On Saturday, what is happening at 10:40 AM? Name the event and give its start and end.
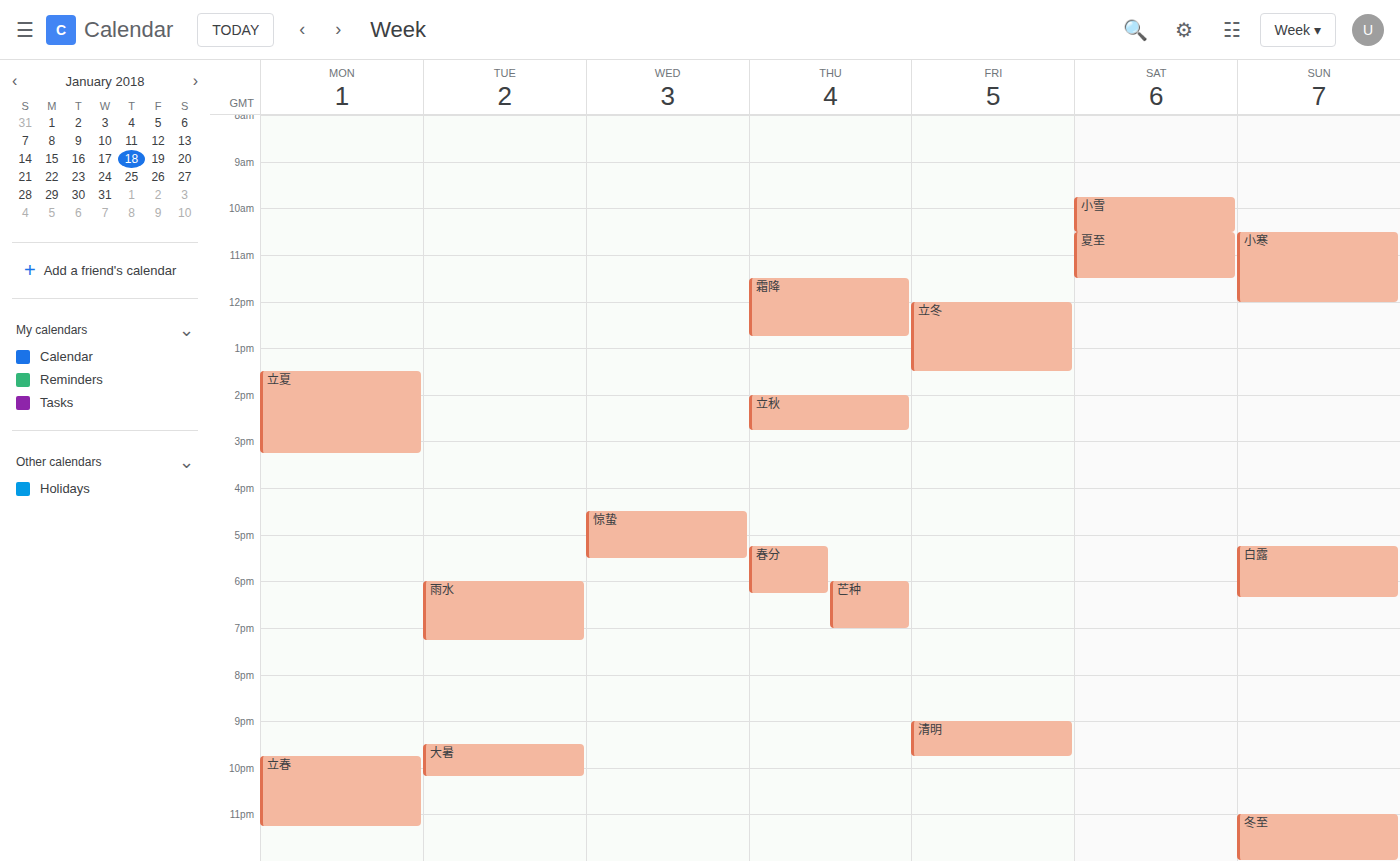
"夏至", 10:30 AM to 11:30 AM